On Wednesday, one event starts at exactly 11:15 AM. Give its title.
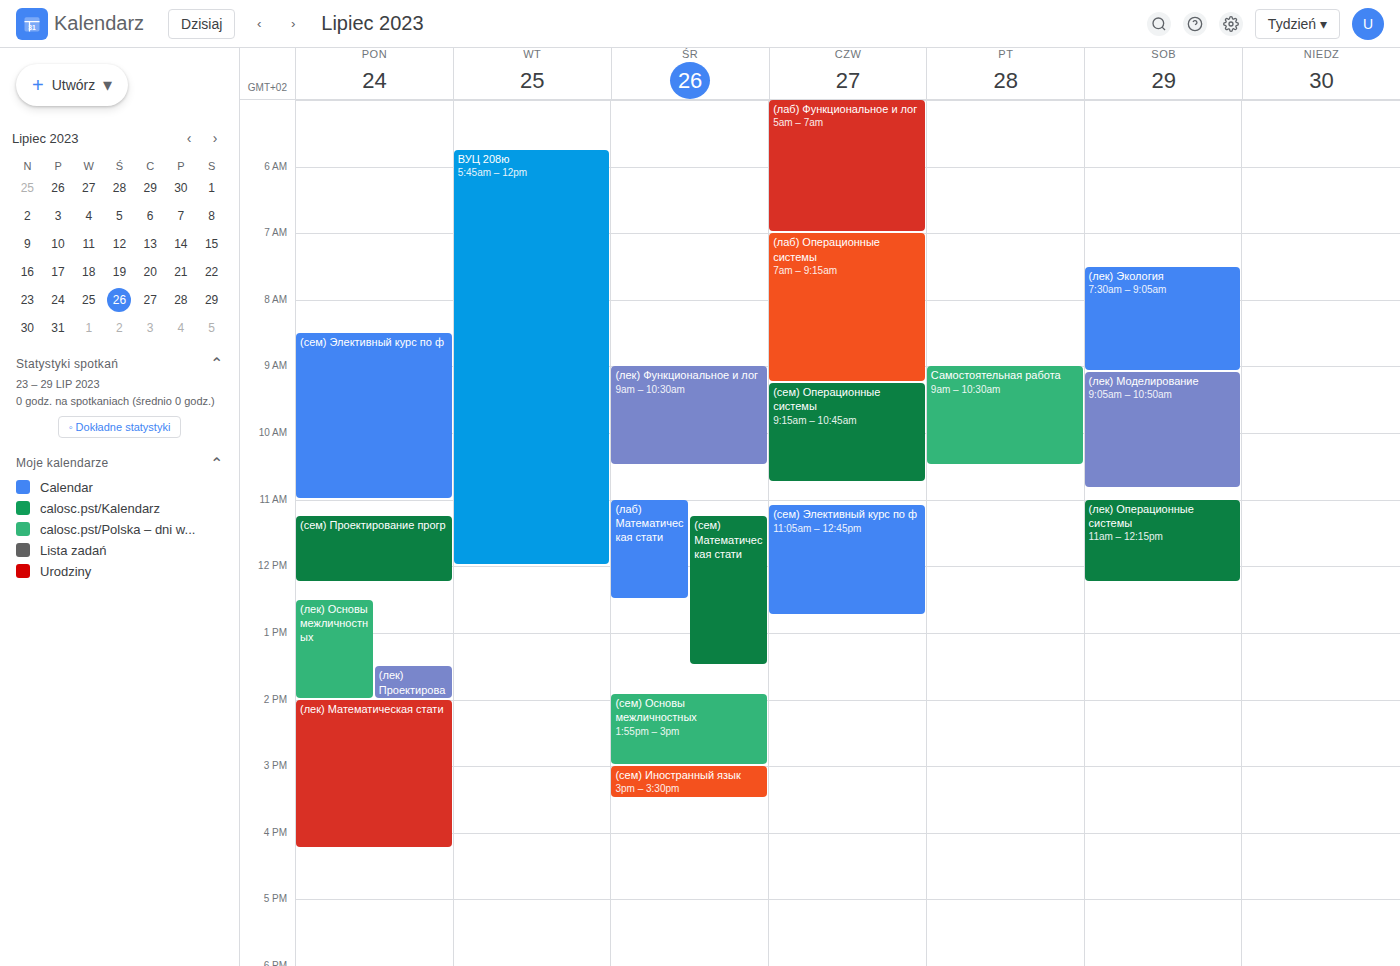
"(сем) Математическая стати"